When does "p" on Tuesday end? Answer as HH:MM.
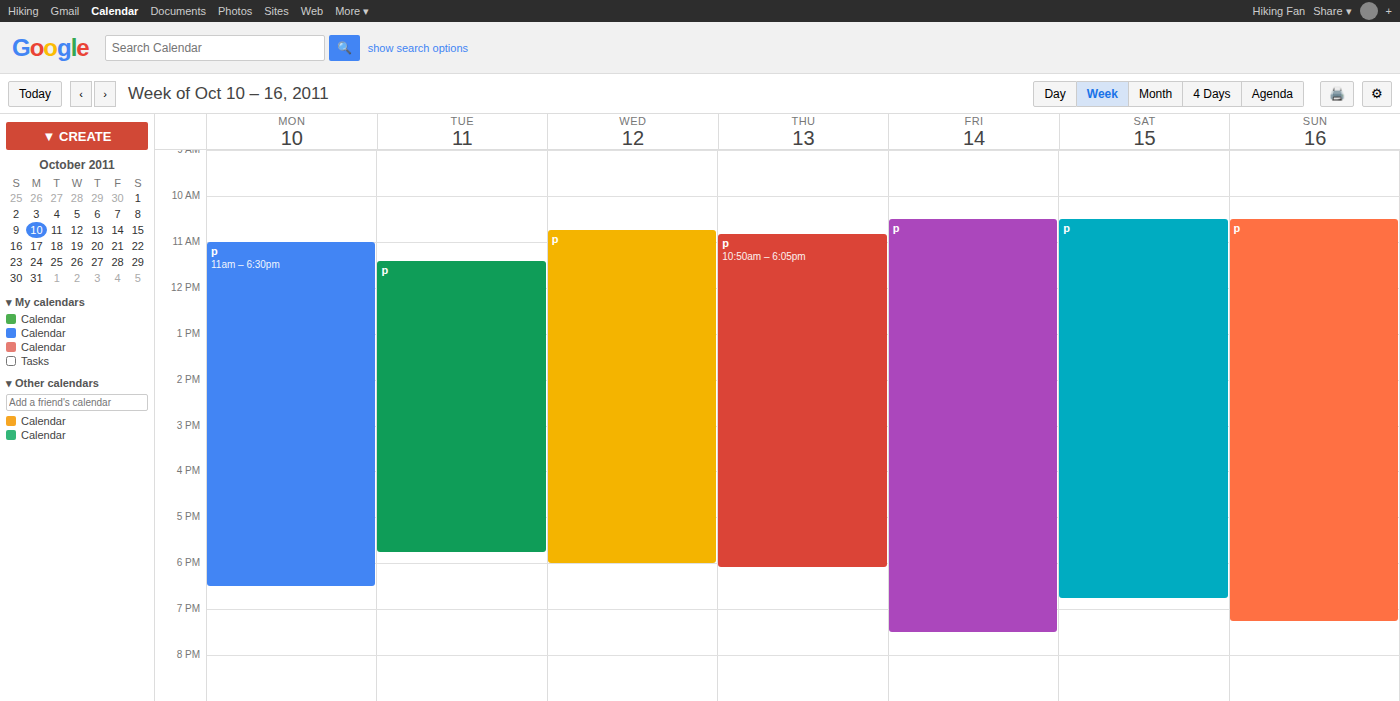
17:45